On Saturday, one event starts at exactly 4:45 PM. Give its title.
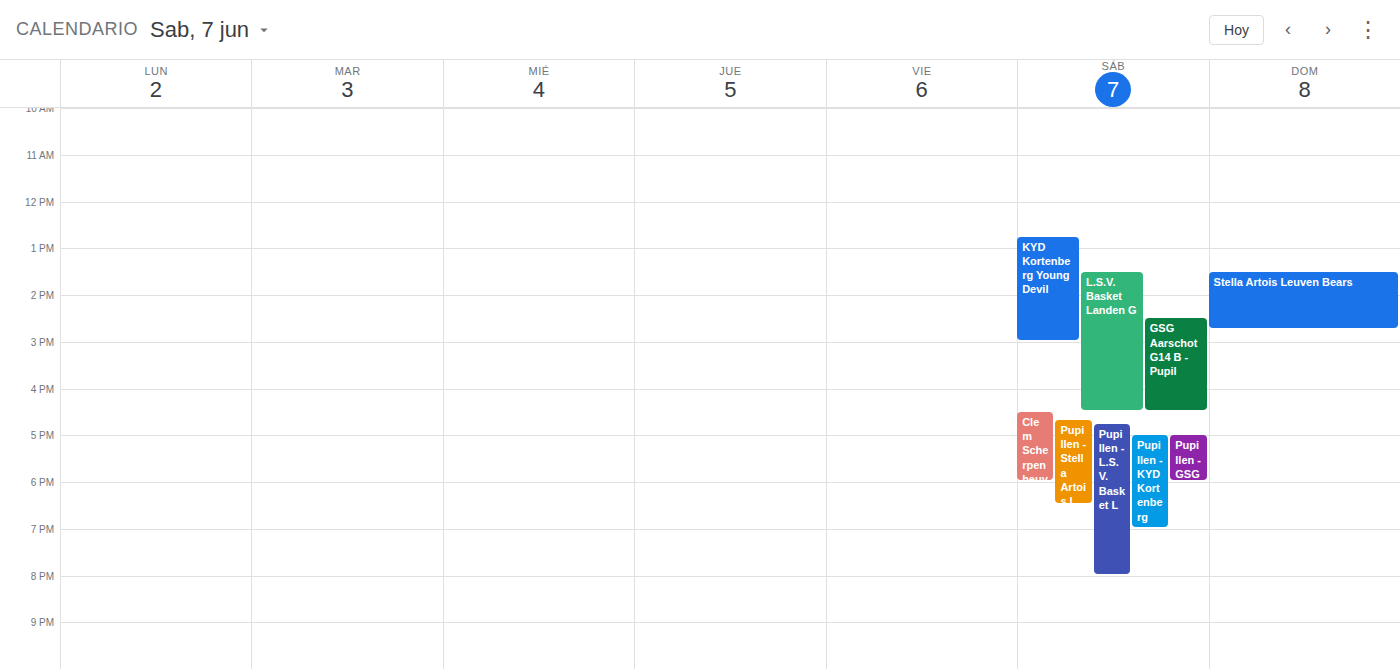
"Pupillen - L.S.V. Basket L"